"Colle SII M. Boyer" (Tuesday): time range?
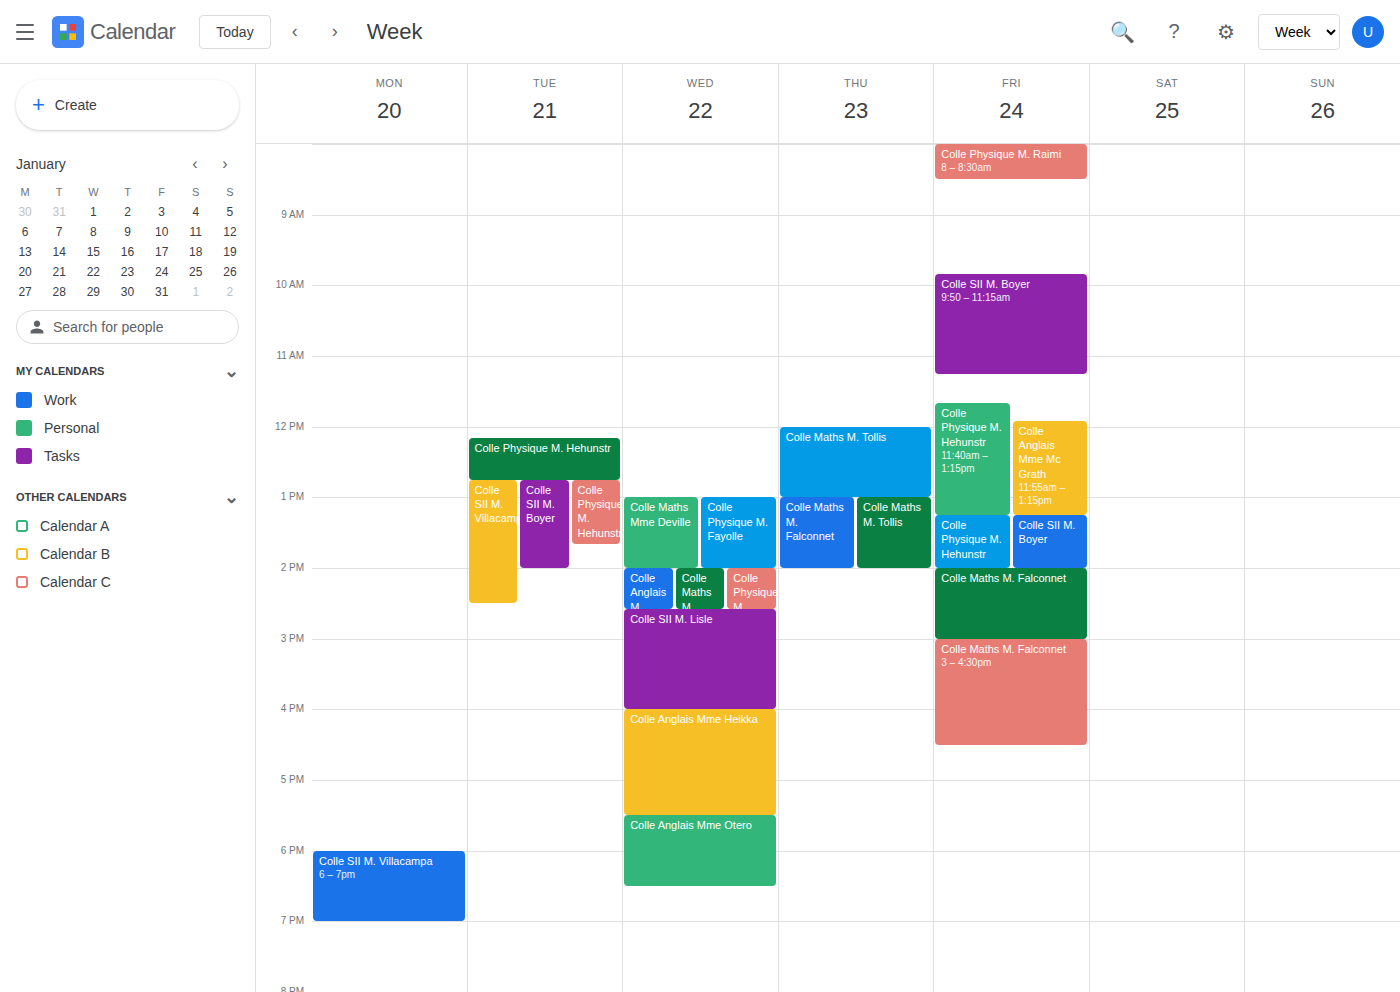
12:45 PM to 2:00 PM